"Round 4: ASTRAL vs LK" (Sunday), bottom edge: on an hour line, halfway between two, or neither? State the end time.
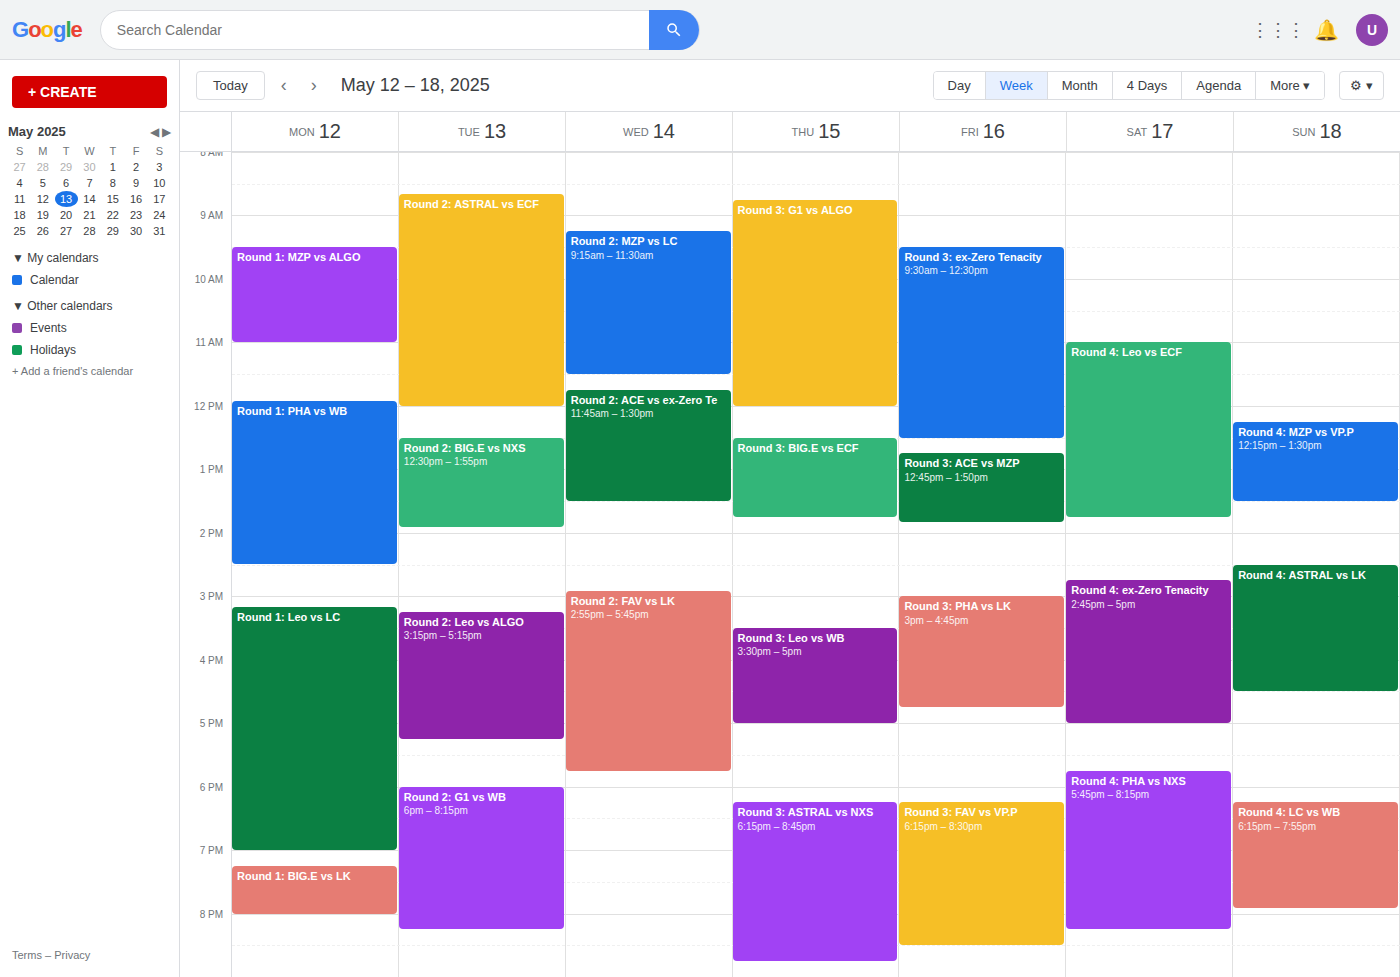
16:30 -- halfway between the 16:00 and 17:00 lines.